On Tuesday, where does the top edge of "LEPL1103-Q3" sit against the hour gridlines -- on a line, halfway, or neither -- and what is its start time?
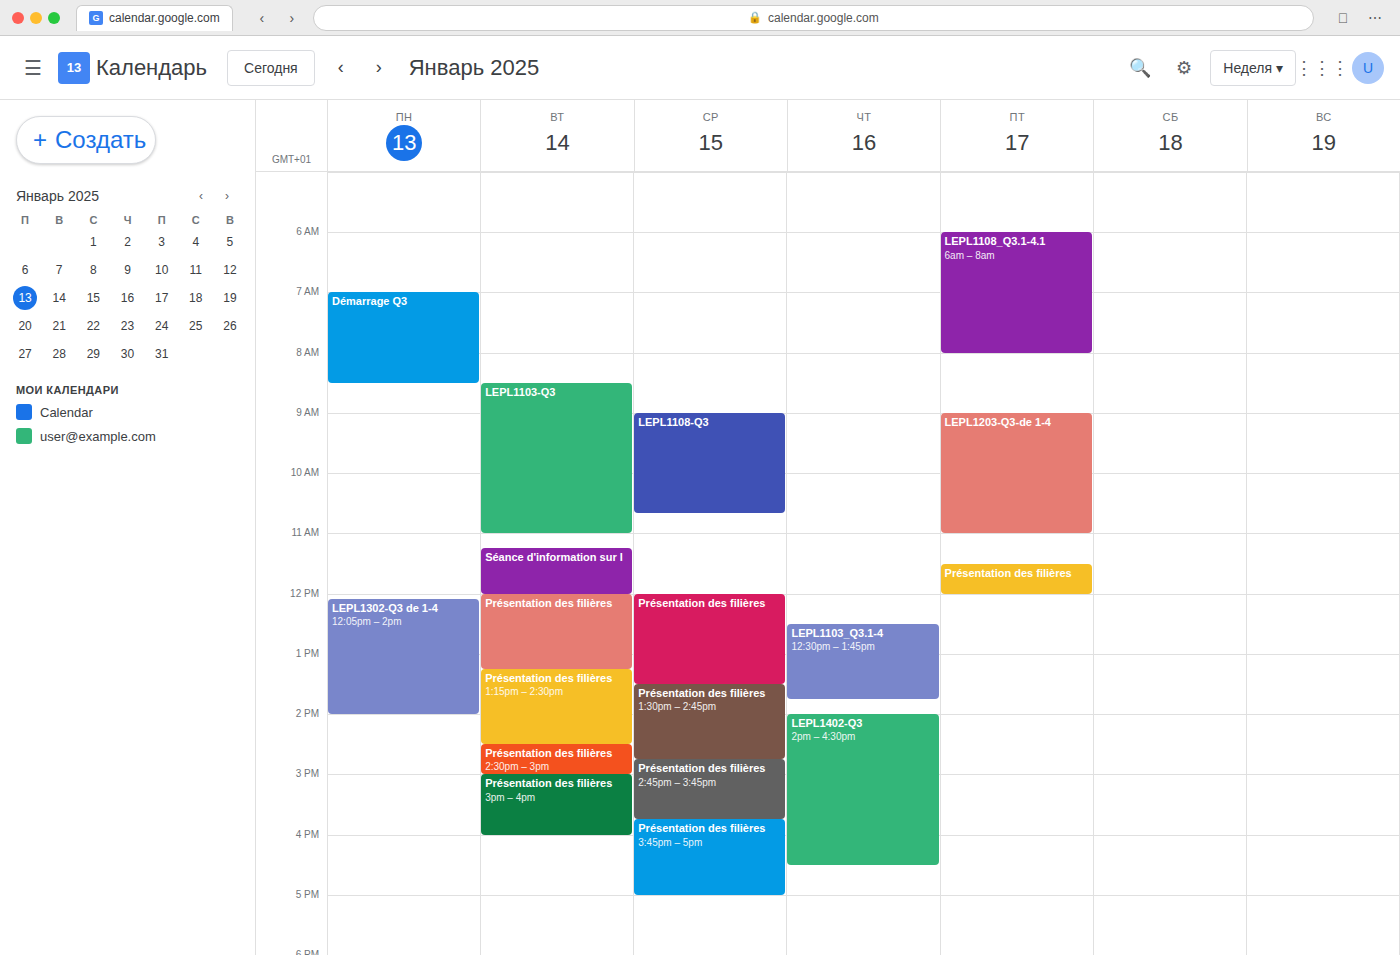
8:30 AM -- halfway between the 8 AM and 9 AM lines.